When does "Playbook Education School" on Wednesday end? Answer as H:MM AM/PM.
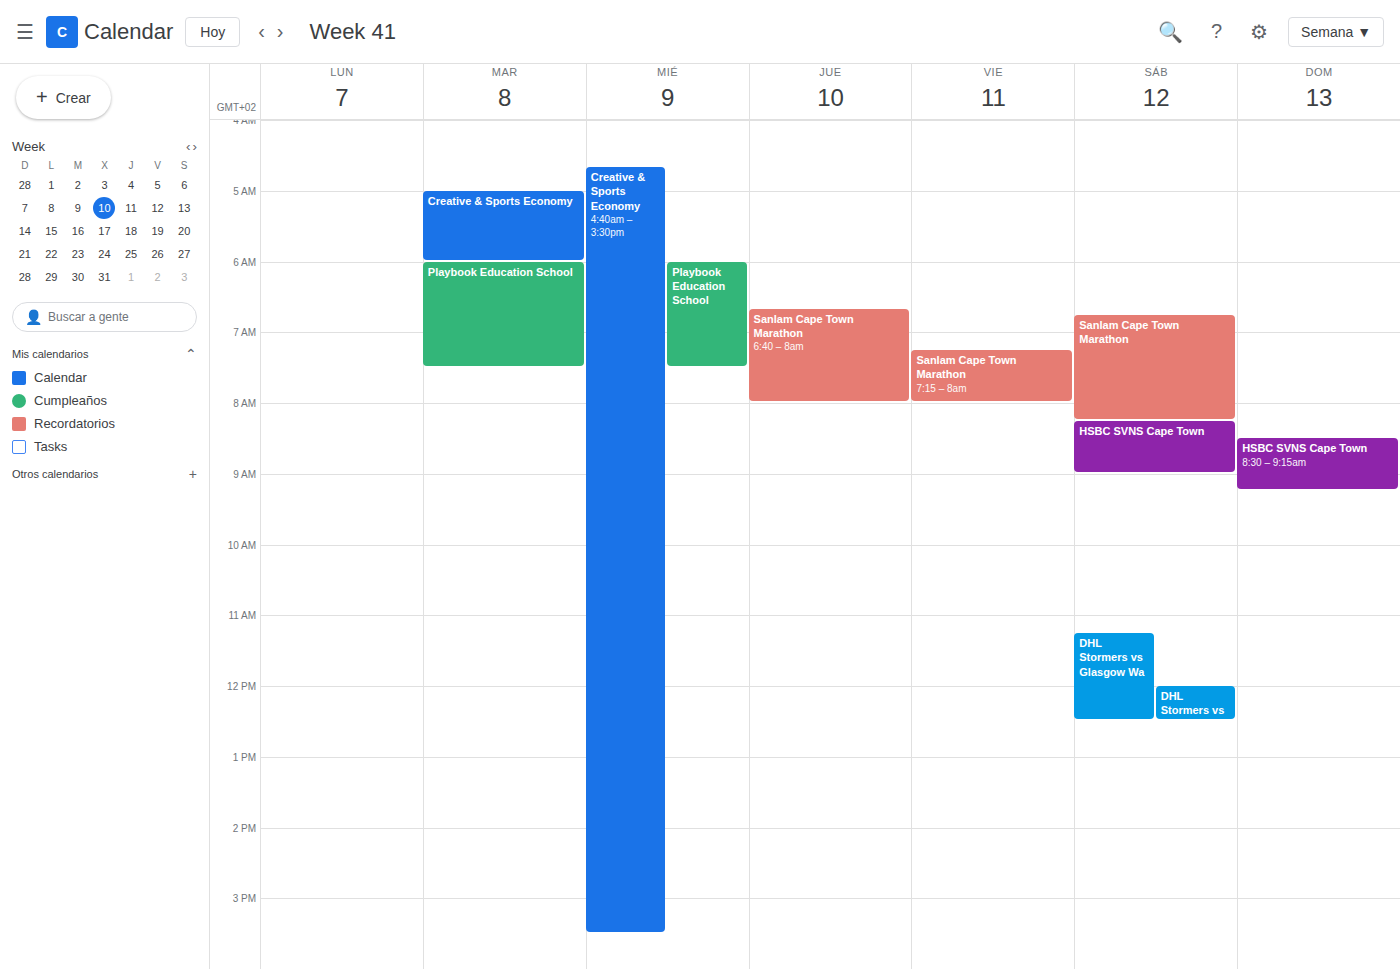
7:30 AM